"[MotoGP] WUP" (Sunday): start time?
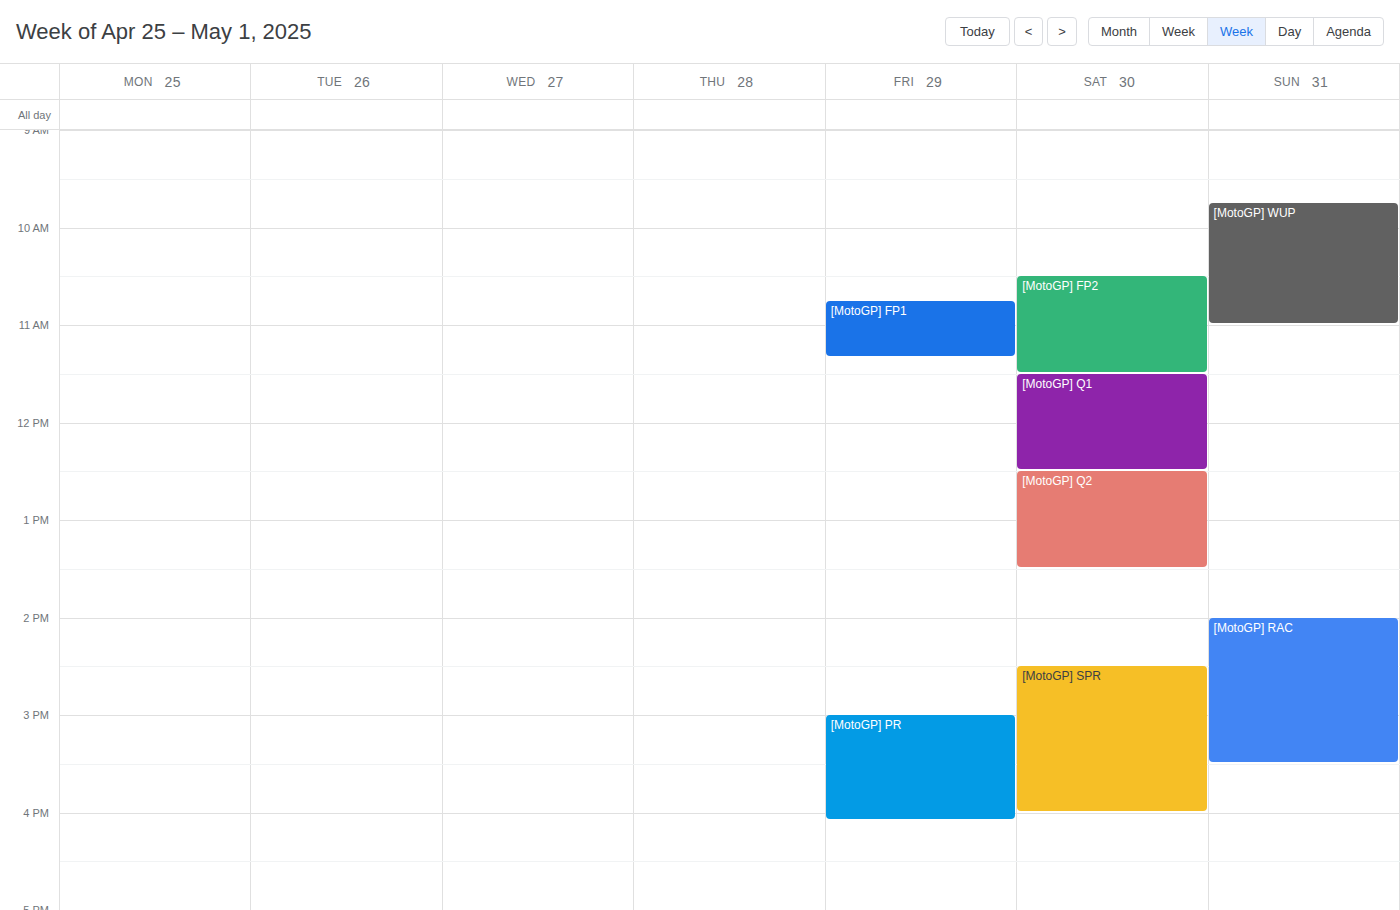
9:45 AM